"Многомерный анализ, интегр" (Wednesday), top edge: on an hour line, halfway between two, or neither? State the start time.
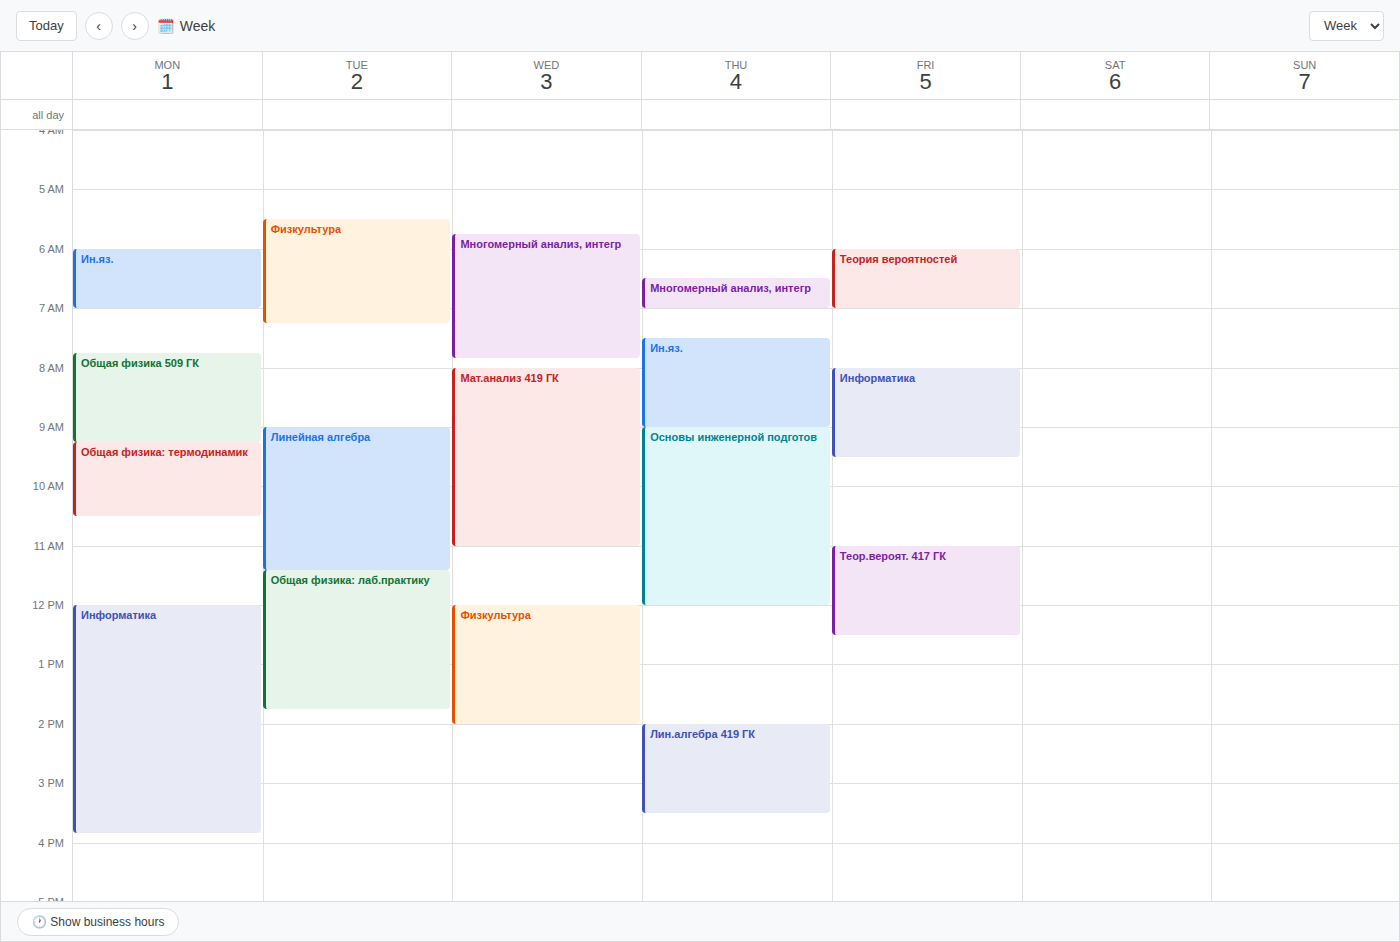
5:45 AM -- neither: three quarters of the way from the 5 AM line to the 6 AM line.